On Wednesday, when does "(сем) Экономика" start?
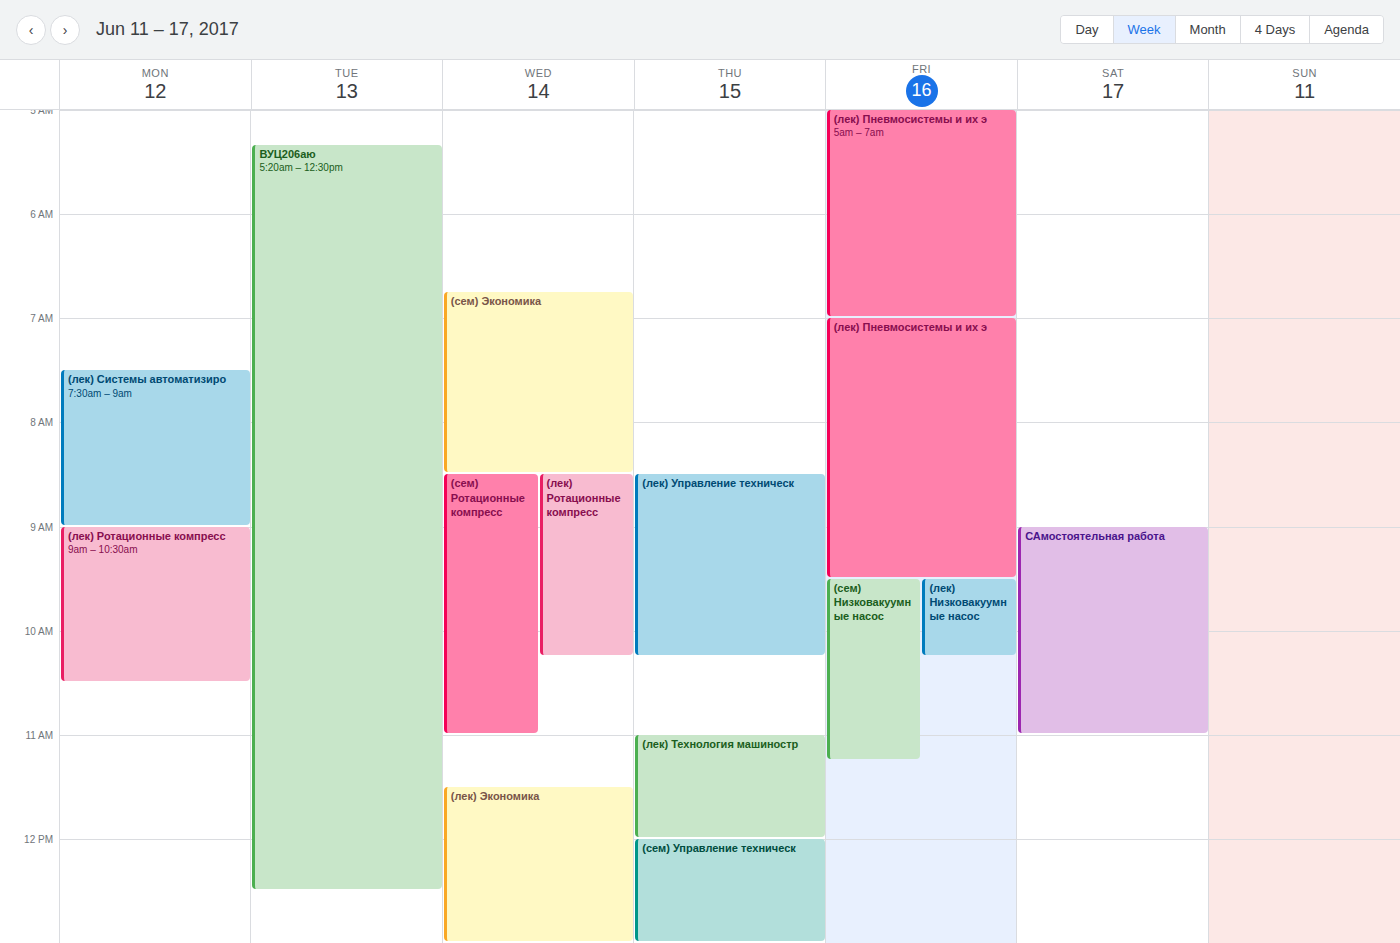
6:45 AM